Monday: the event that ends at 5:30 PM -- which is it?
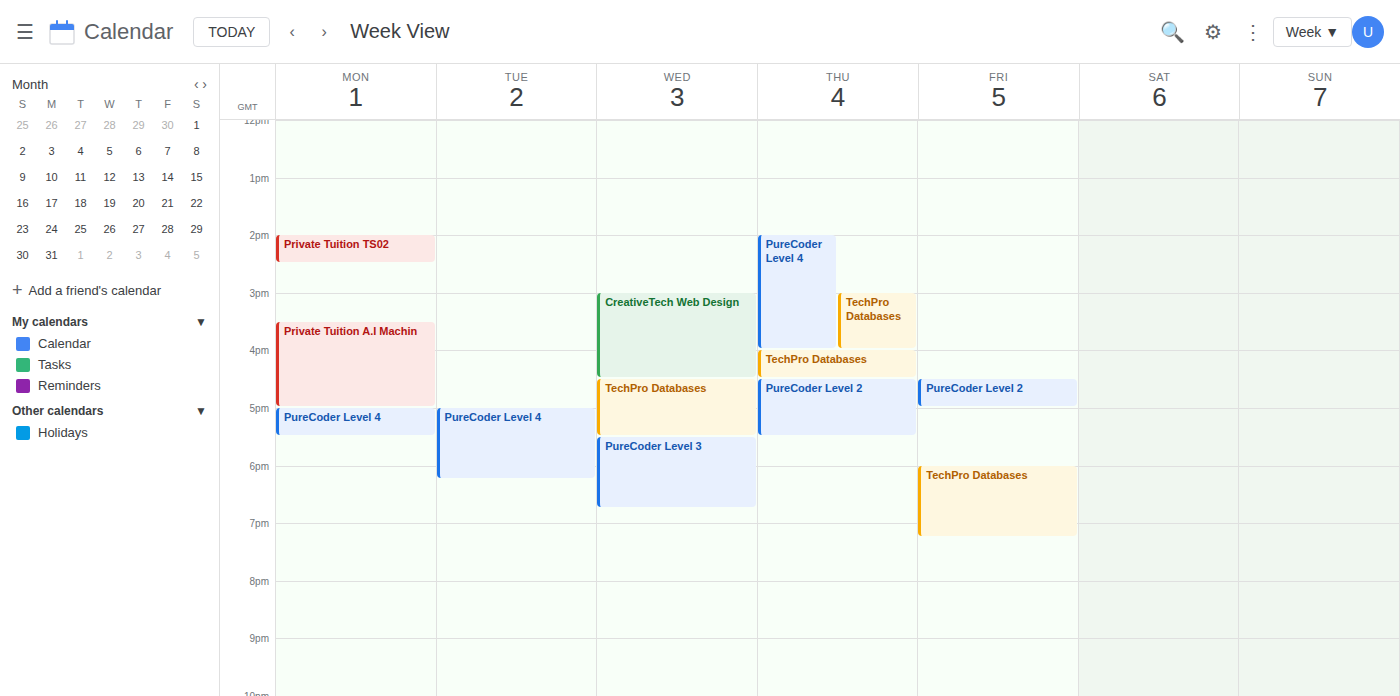
"PureCoder Level 4"